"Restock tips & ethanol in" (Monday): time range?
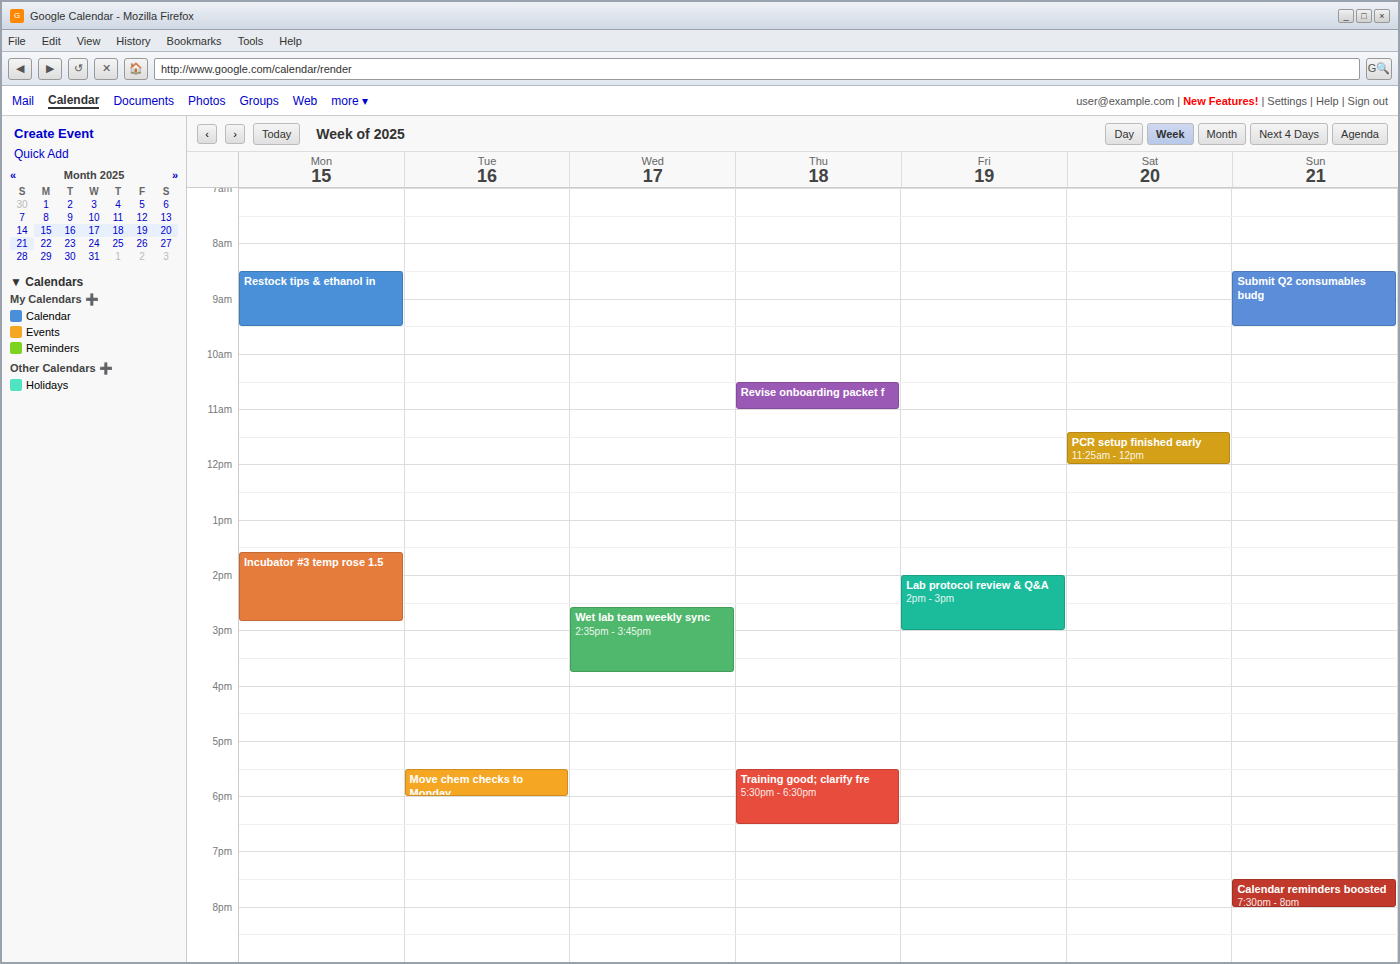
8:30 AM to 9:30 AM